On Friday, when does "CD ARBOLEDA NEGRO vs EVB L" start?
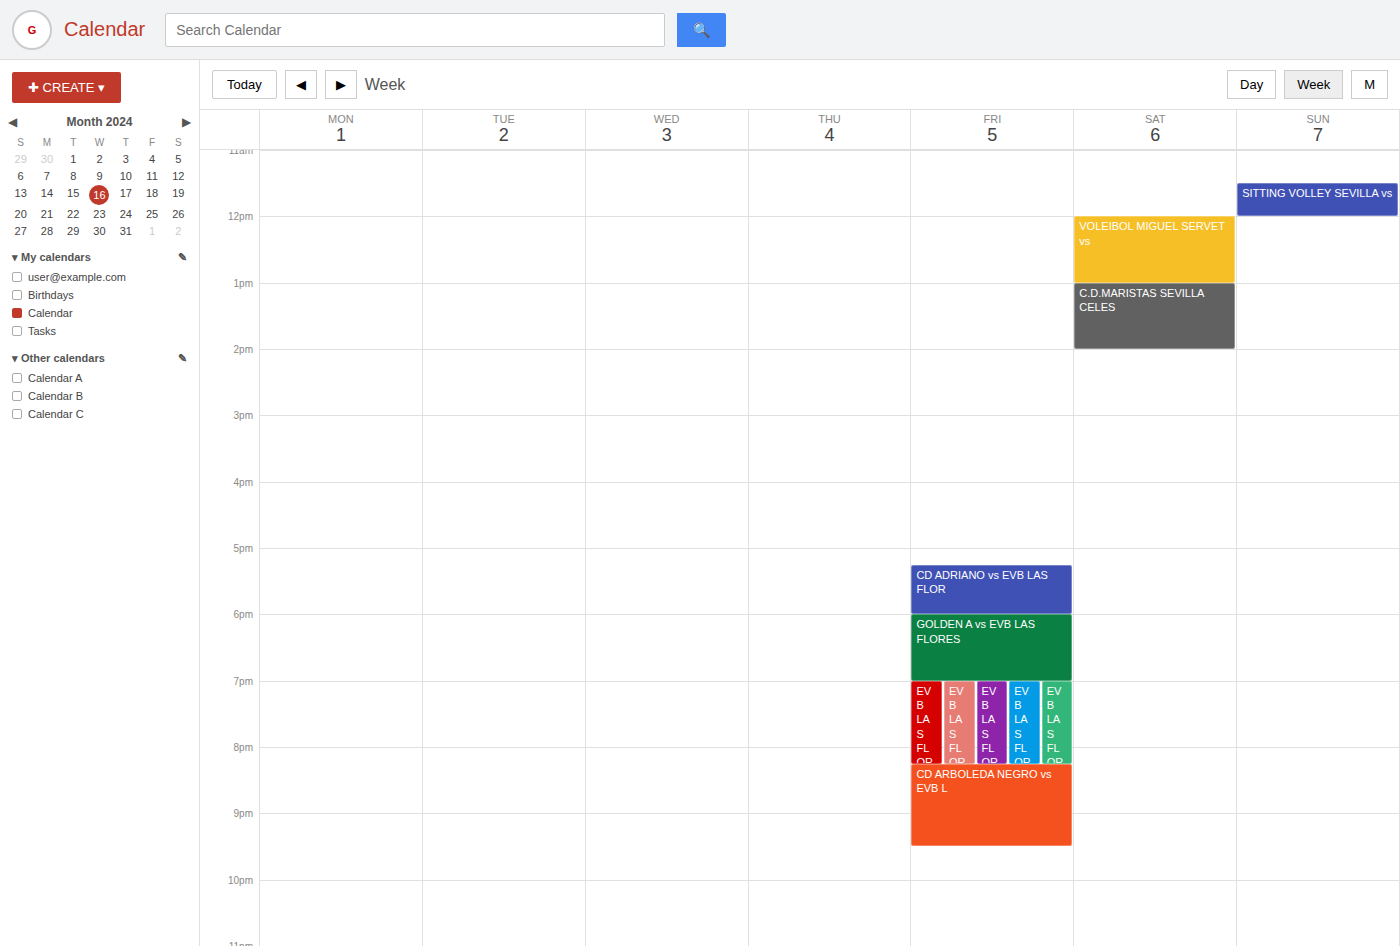
8:15 PM